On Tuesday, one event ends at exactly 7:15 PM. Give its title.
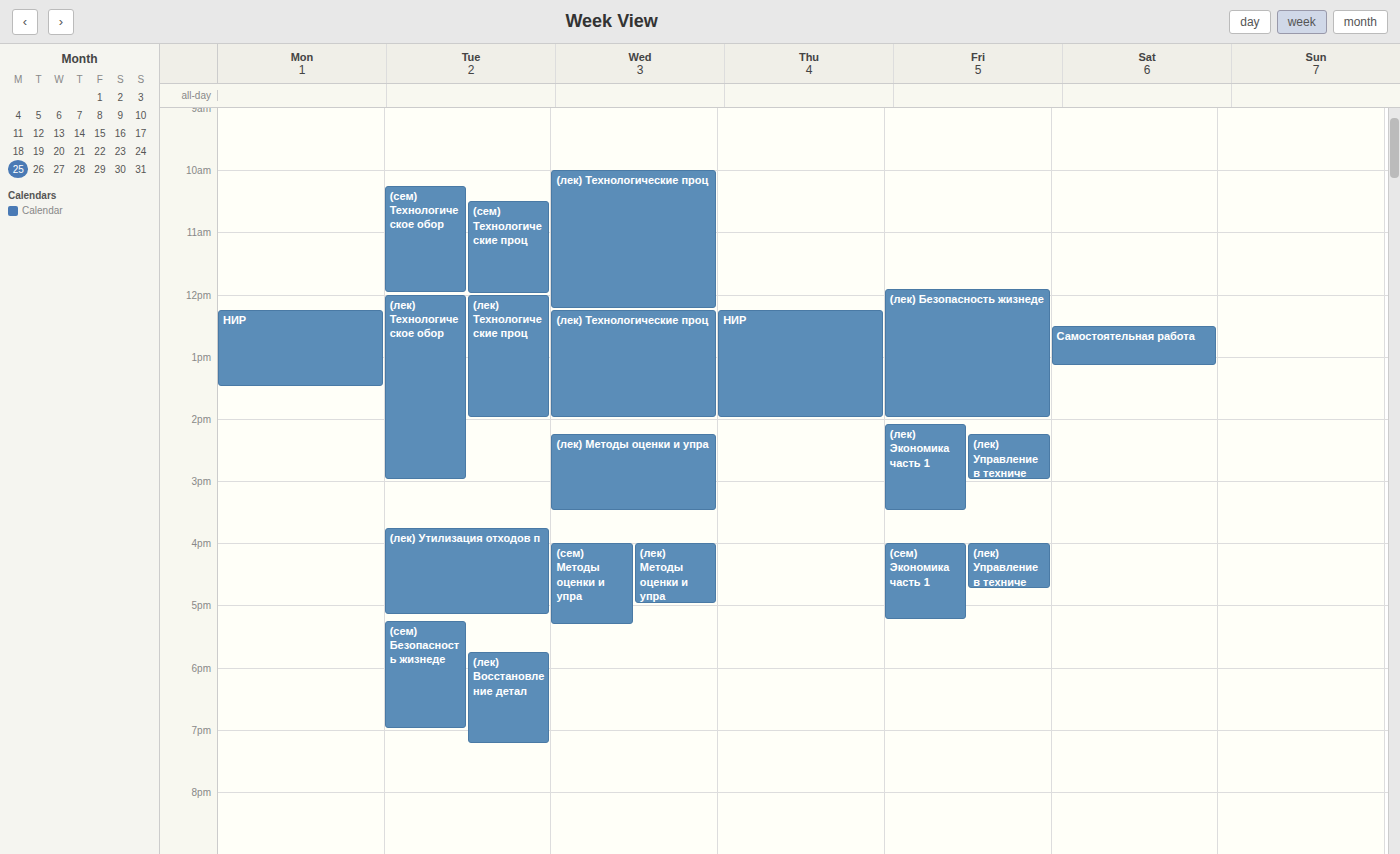
"(лек) Восстановление детал"